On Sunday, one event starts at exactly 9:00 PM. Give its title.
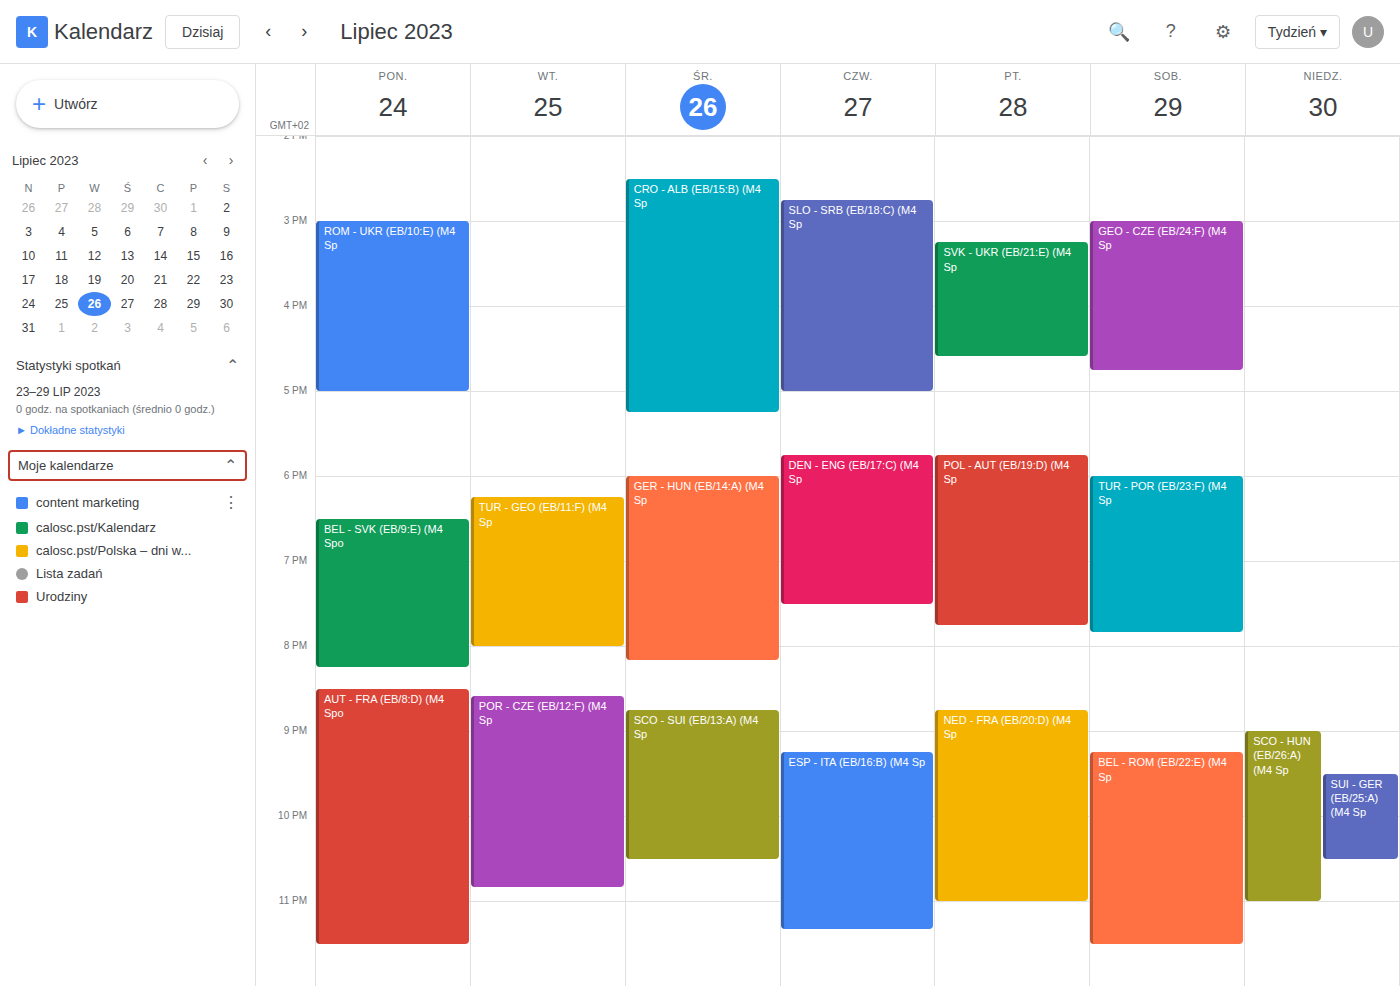
"SCO - HUN (EB/26:A) (M4 Sp"